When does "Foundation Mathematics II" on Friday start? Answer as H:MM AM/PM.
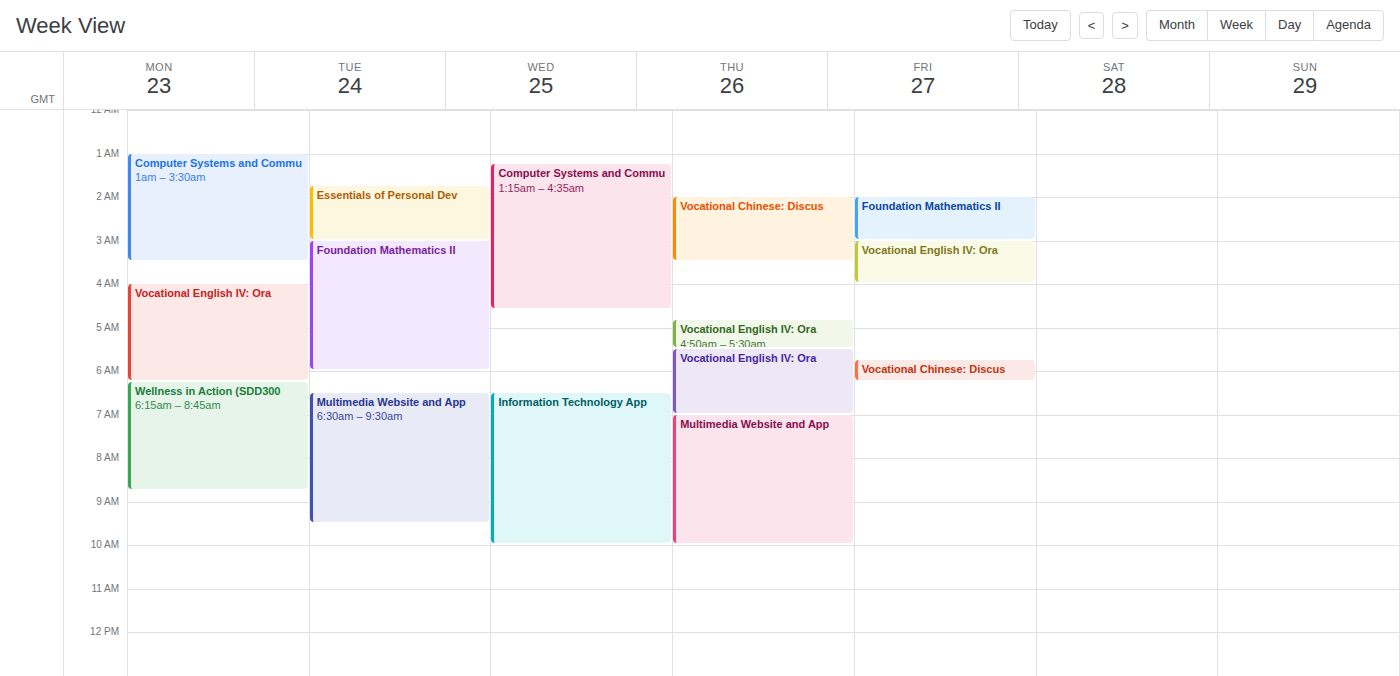
2:00 AM